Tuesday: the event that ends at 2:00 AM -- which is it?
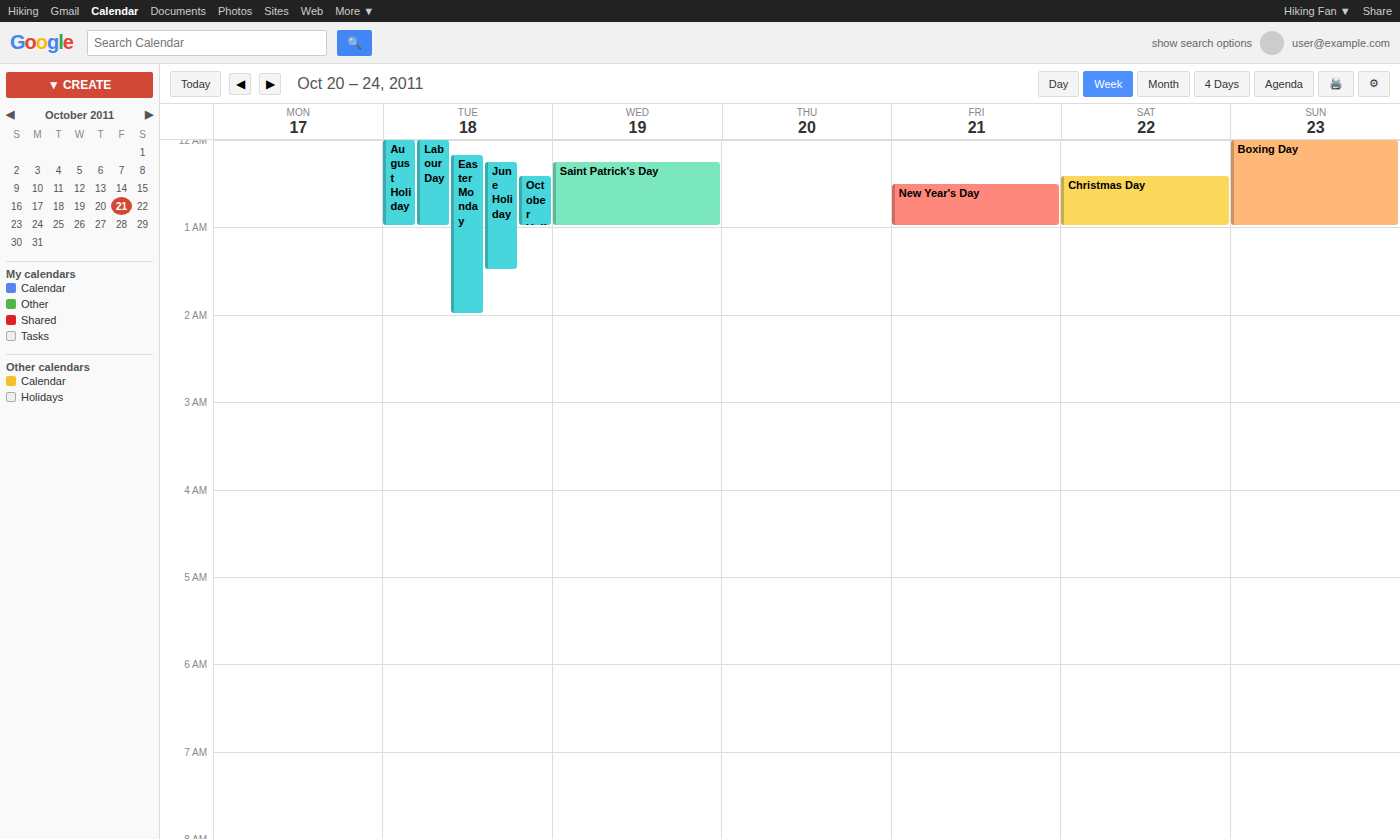
"Easter Monday"